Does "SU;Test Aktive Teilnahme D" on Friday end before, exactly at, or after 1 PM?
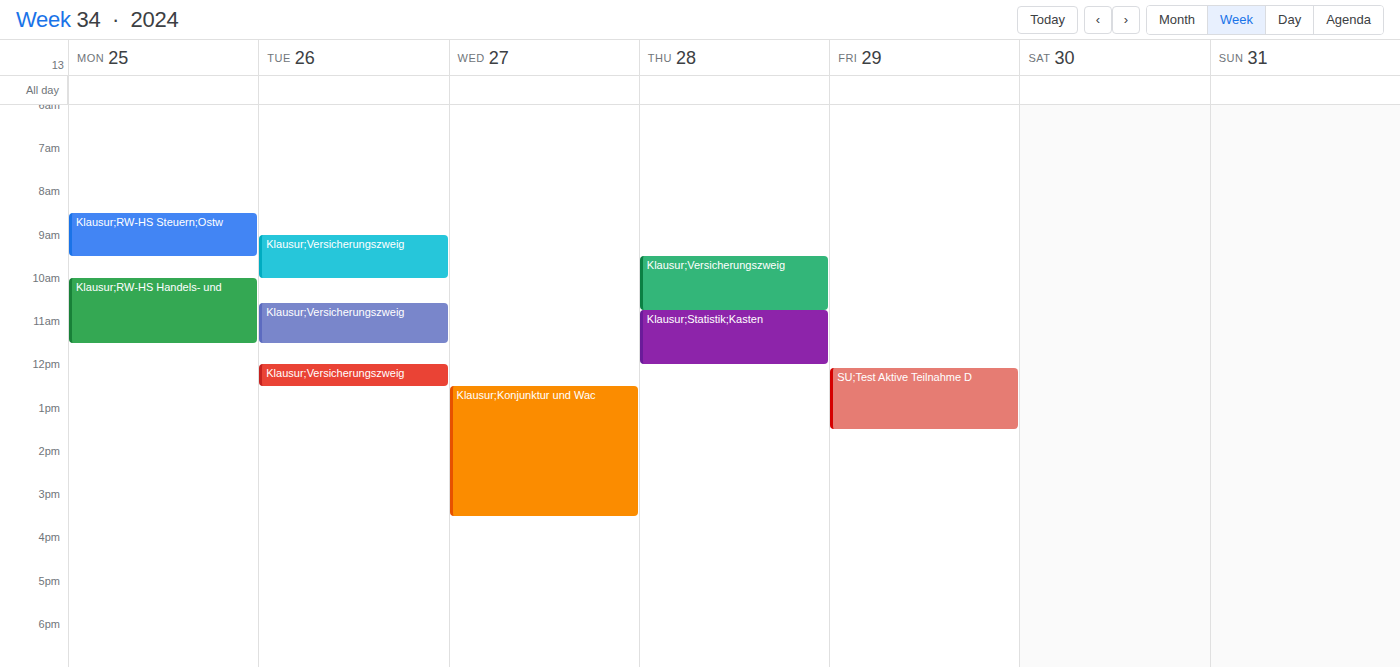
1:30 PM -- after 1 PM, 30 minutes below the 1 PM line.